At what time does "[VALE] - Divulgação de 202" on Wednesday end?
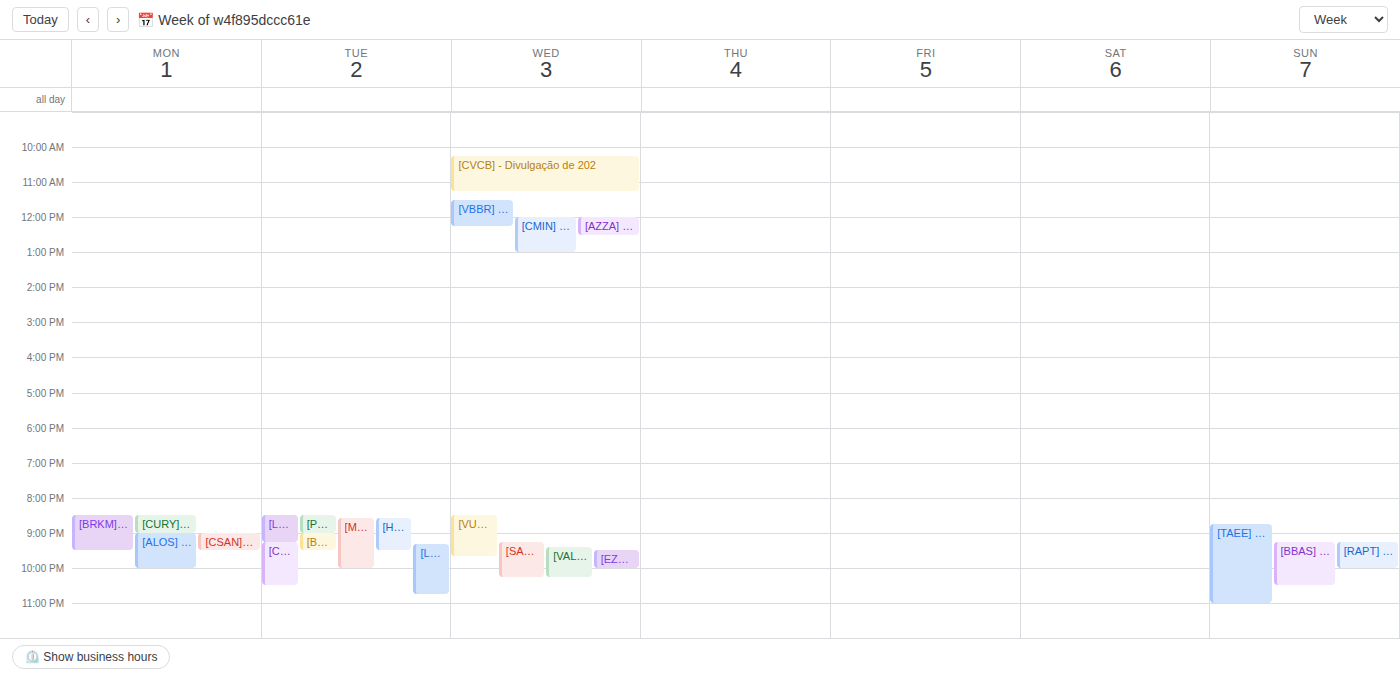
22:15